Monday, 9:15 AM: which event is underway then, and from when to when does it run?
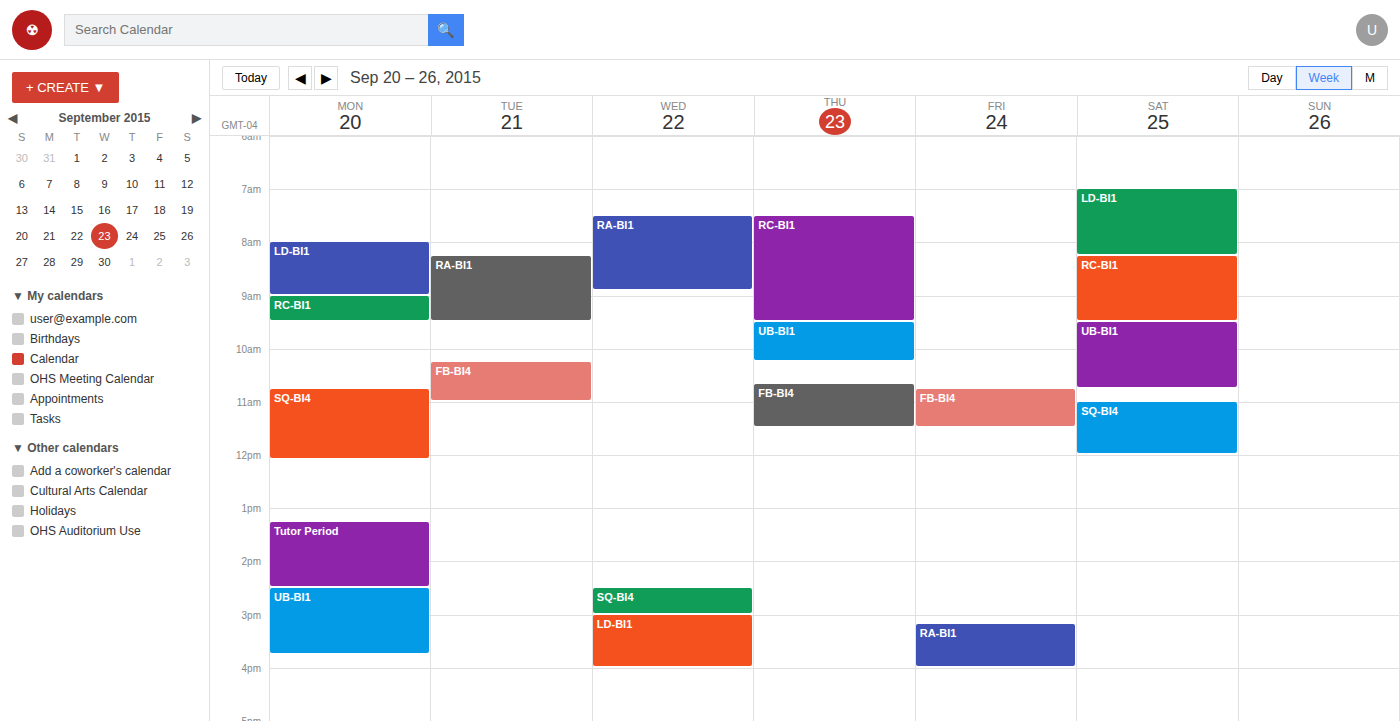
"RC-BI1", 9:00 AM to 9:30 AM